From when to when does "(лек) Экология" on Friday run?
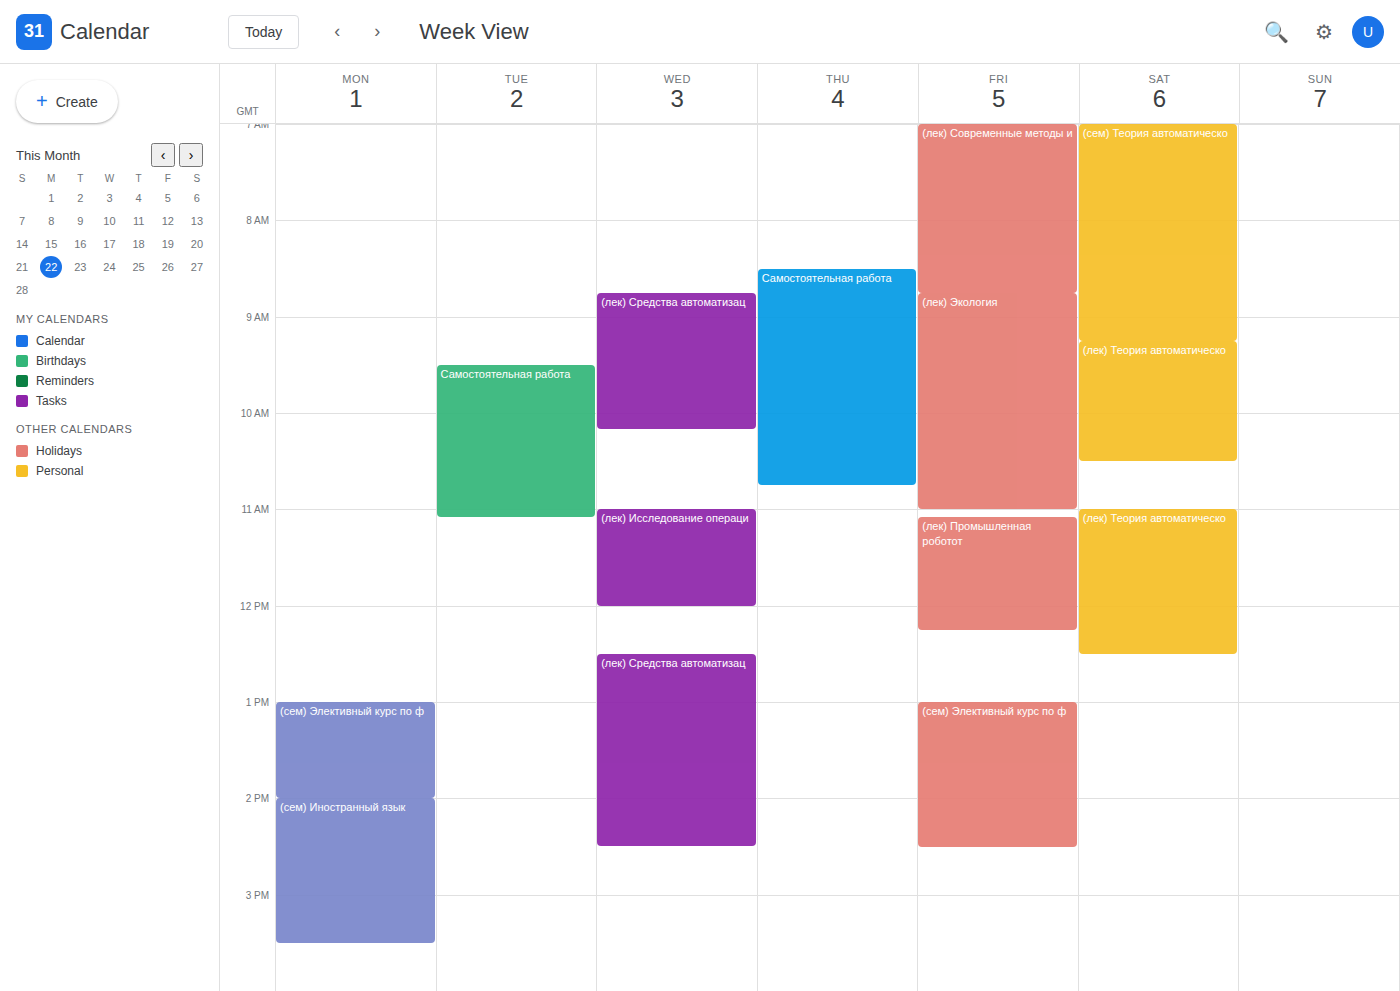
8:45 AM to 11:00 AM